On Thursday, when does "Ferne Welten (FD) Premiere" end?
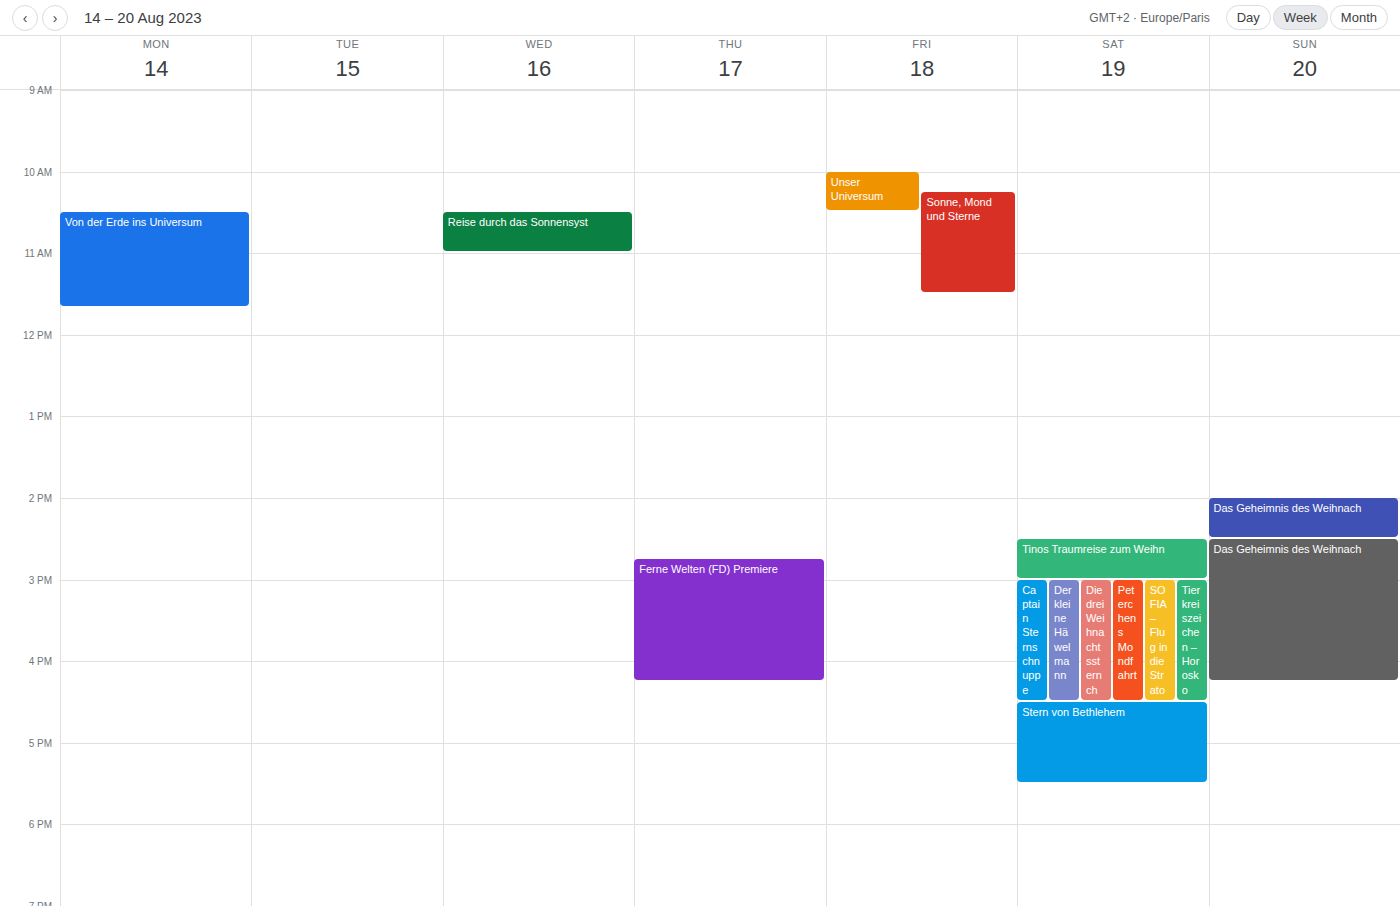
4:15 PM